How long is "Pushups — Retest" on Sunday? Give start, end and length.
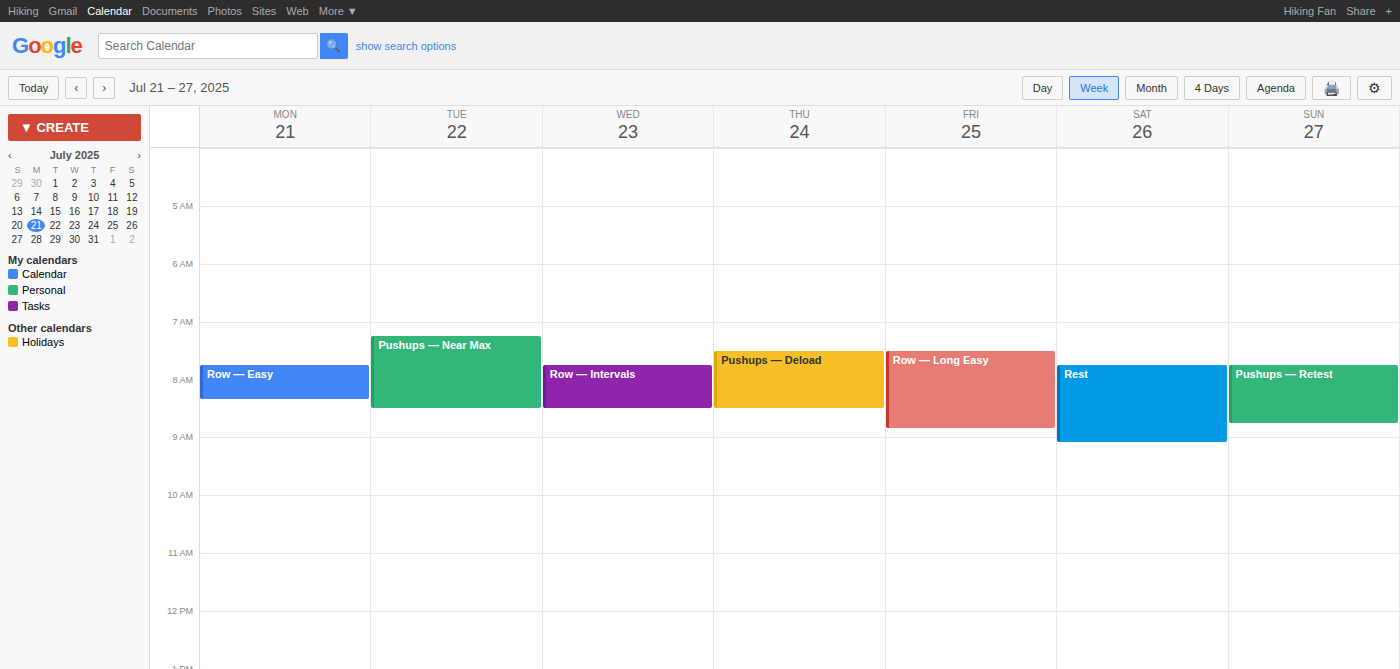
07:45 to 08:45, 1 hour